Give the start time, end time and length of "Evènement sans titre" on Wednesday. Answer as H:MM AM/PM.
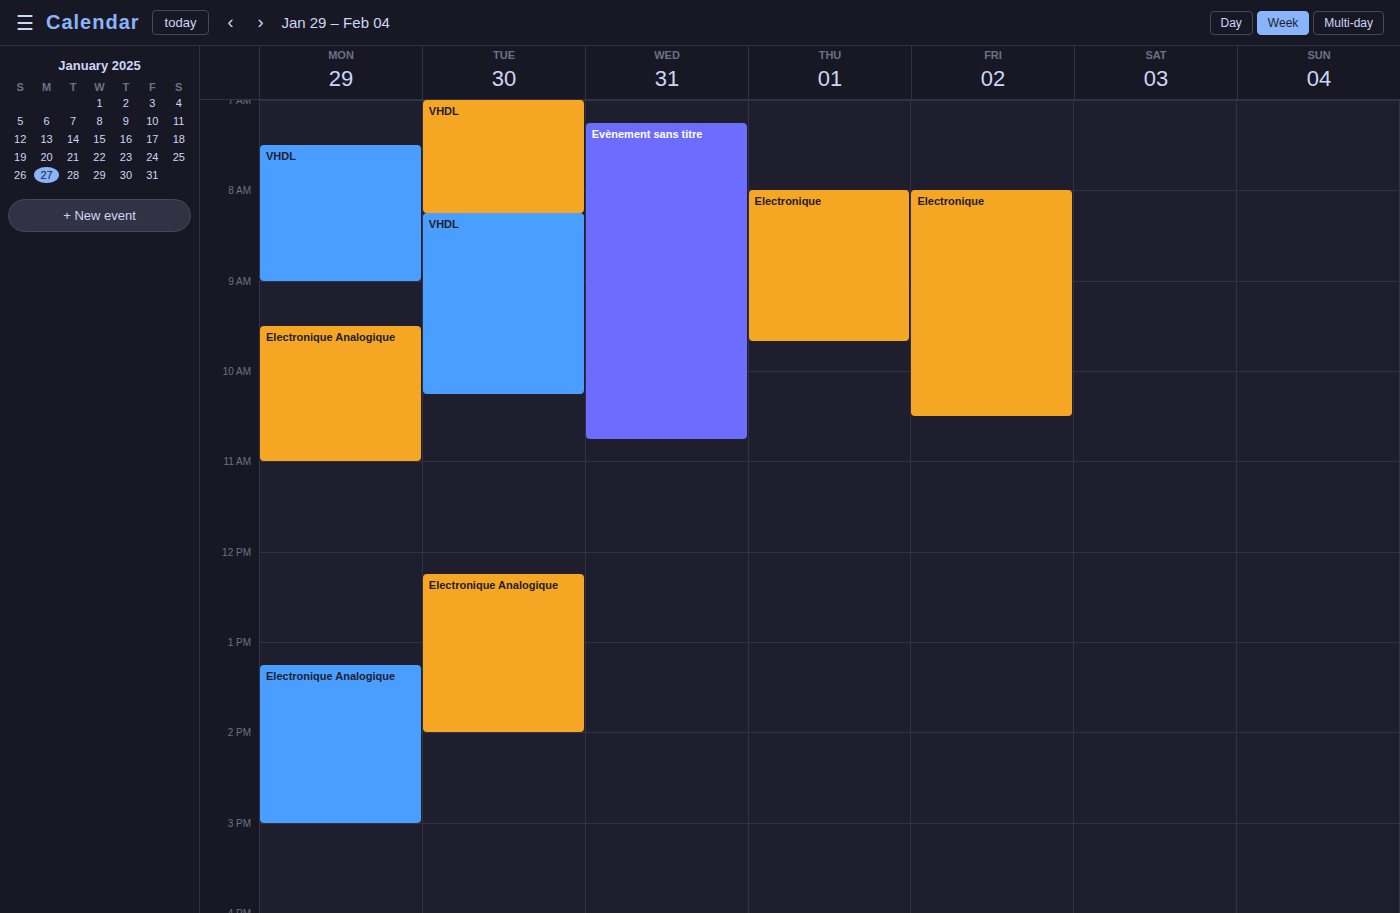
7:15 AM to 10:45 AM, 3 hours 30 minutes